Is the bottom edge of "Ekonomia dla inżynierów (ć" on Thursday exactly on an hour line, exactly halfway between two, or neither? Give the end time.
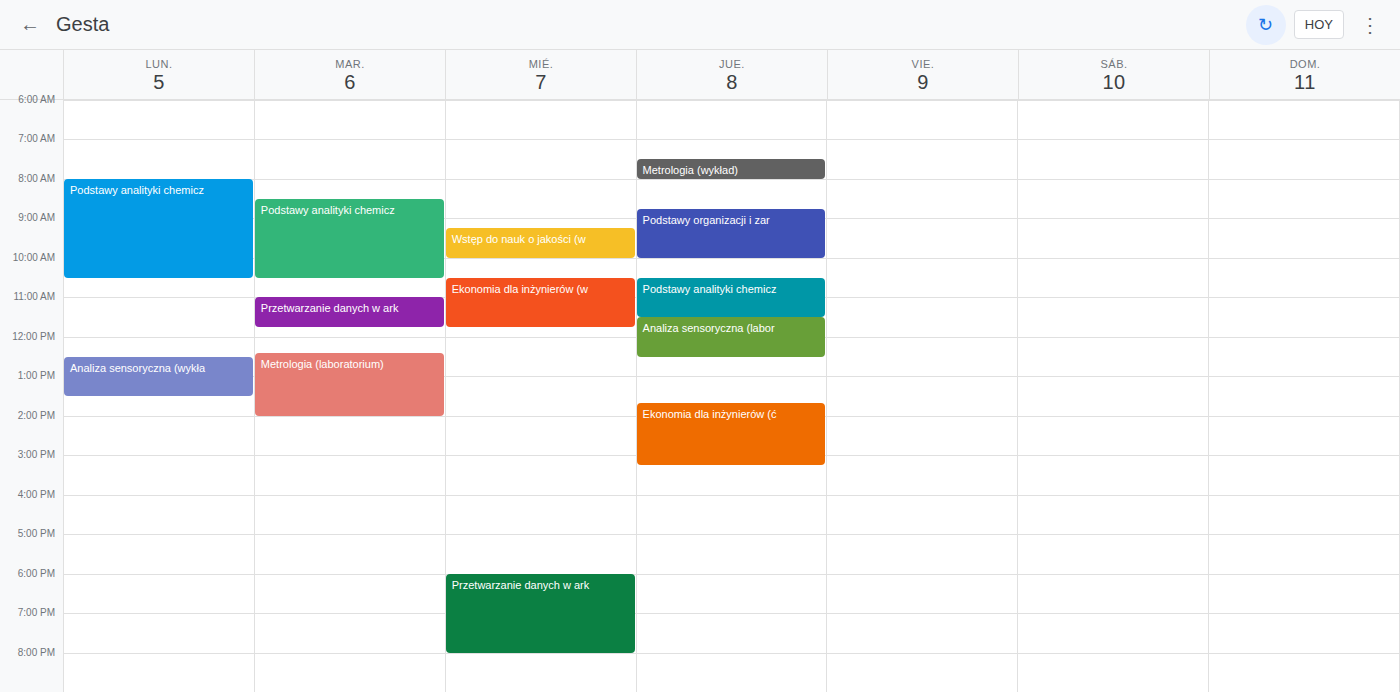
3:15 PM -- neither: a quarter of the way from the 3 PM line to the 4 PM line.